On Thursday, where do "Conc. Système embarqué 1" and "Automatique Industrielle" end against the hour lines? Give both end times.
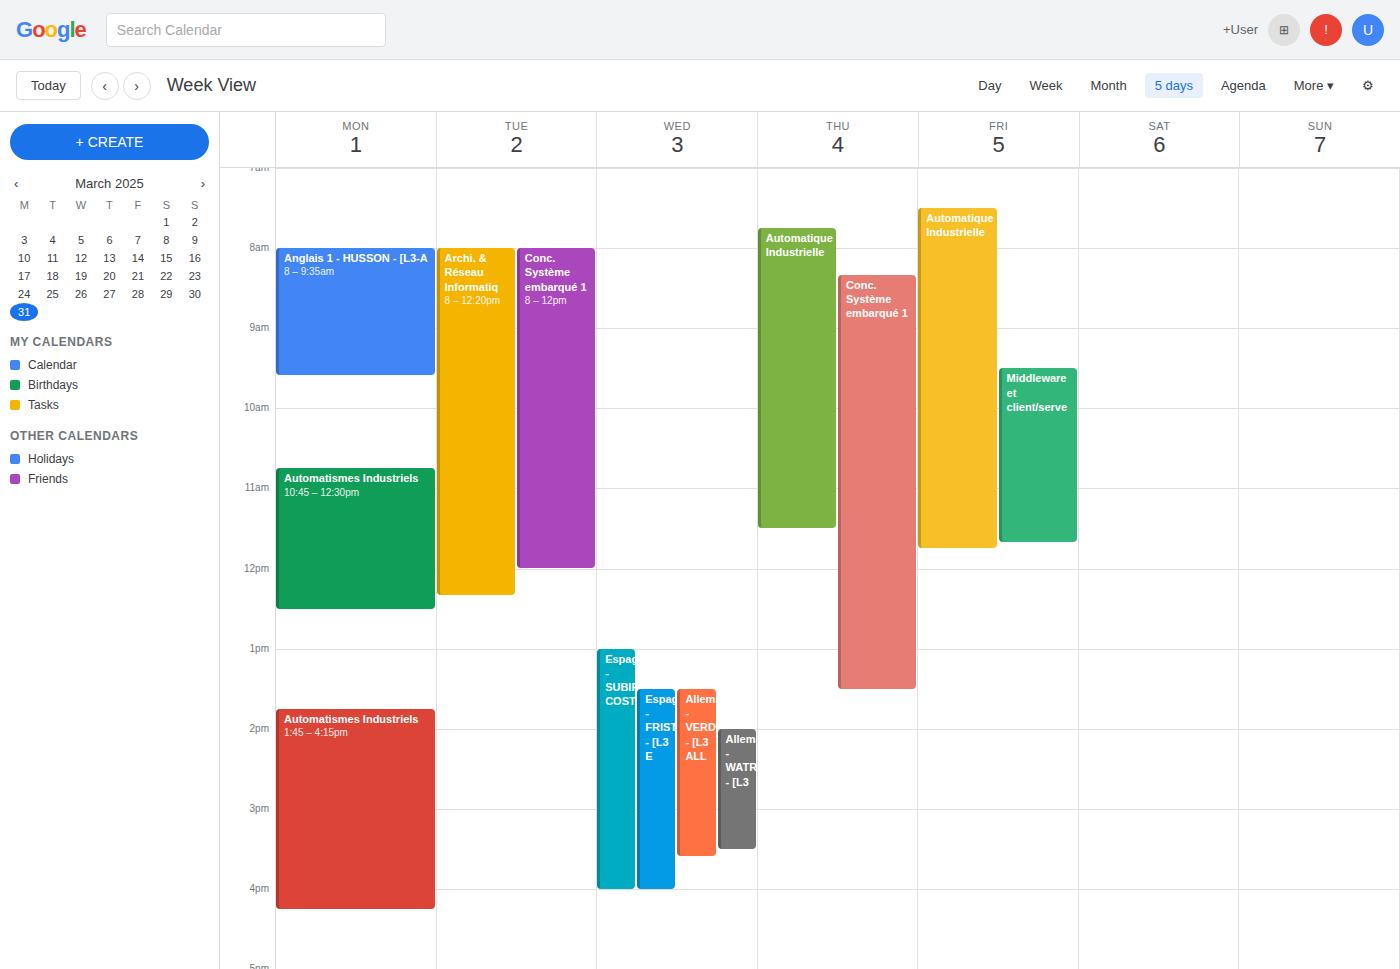
"Conc. Système embarqué 1": 1:30 PM, halfway between the 1 PM and 2 PM lines. "Automatique Industrielle": 11:30 AM, halfway between the 11 AM and 12 PM lines.